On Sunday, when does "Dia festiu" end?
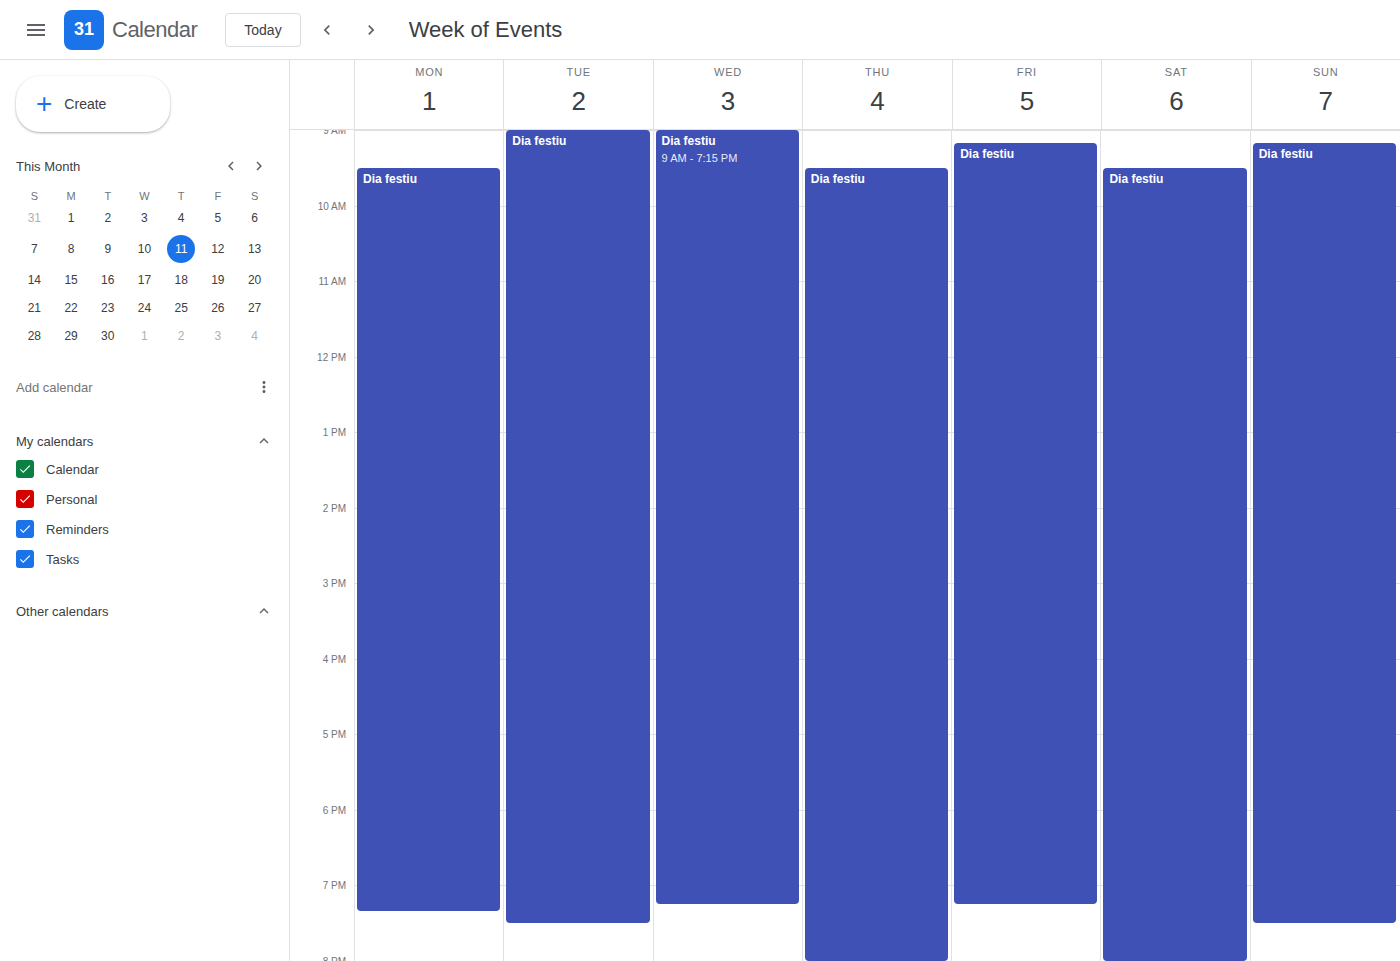
7:30 PM